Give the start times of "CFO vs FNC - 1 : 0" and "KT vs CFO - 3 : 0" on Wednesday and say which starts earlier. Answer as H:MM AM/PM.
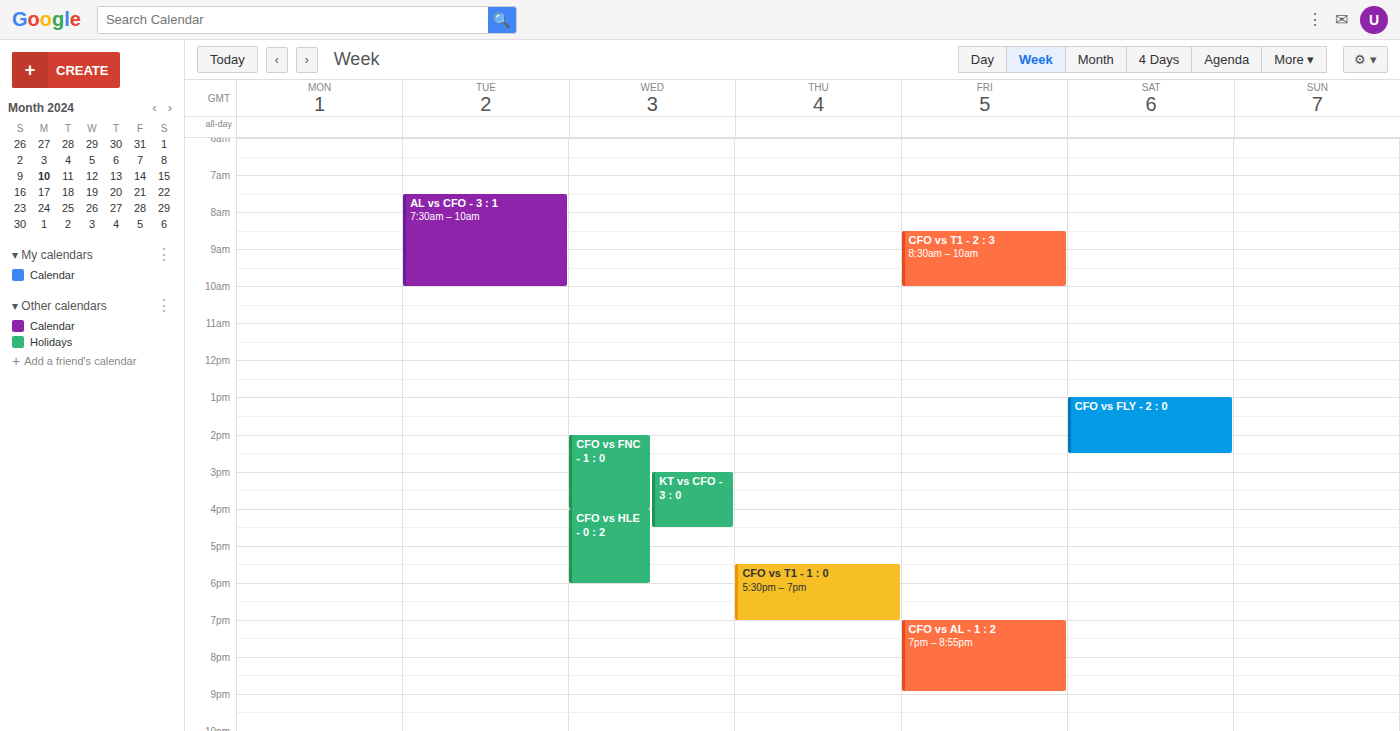
"CFO vs FNC - 1 : 0" 2:00 PM; "KT vs CFO - 3 : 0" 3:00 PM.